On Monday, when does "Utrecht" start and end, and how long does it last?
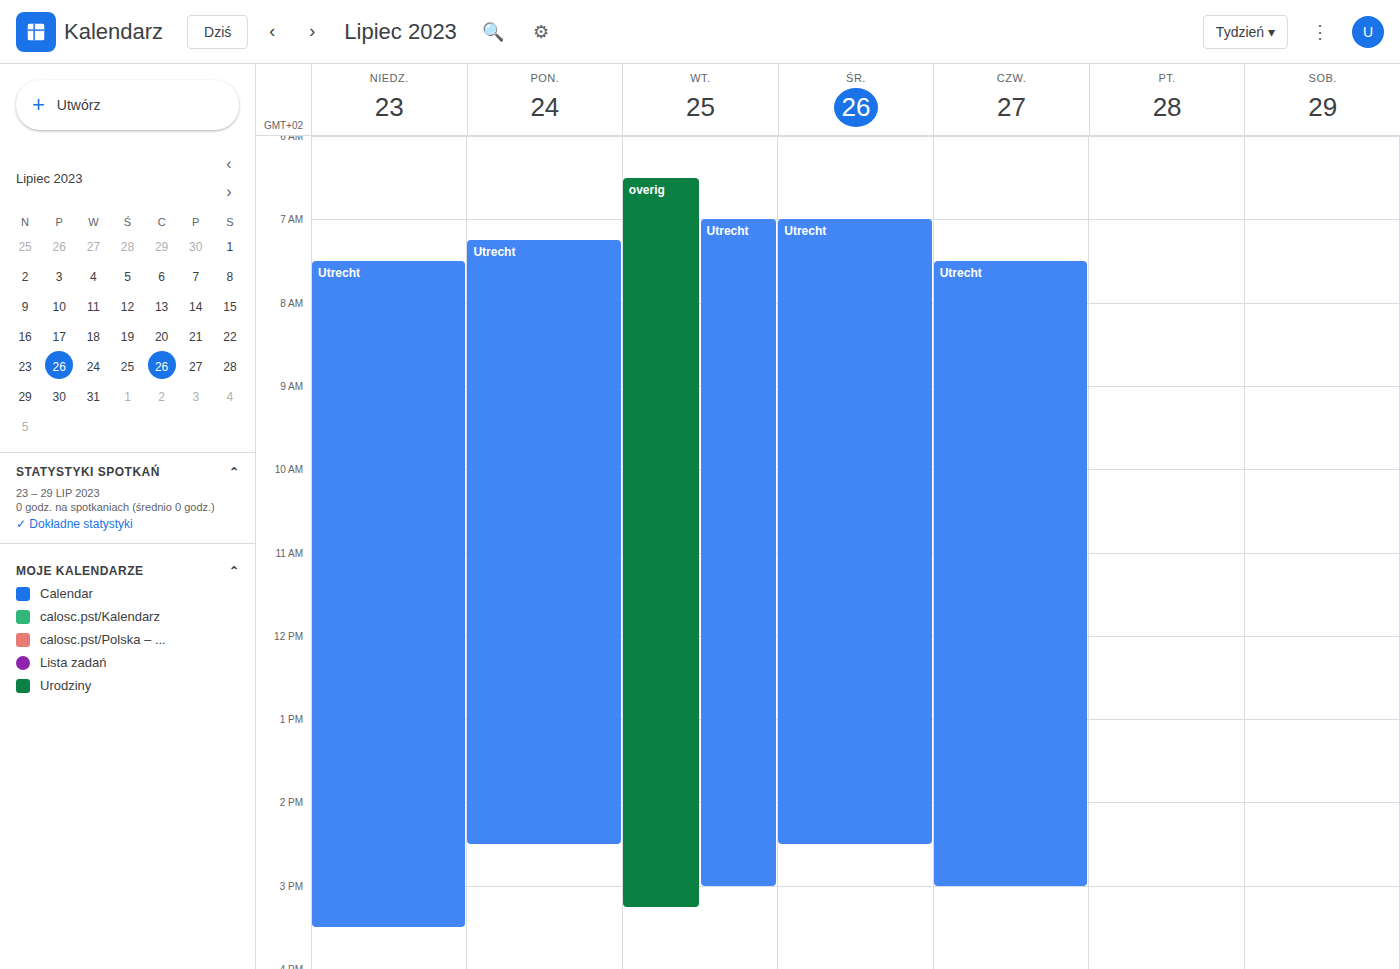
7:15 AM to 2:30 PM, 7 hours 15 minutes